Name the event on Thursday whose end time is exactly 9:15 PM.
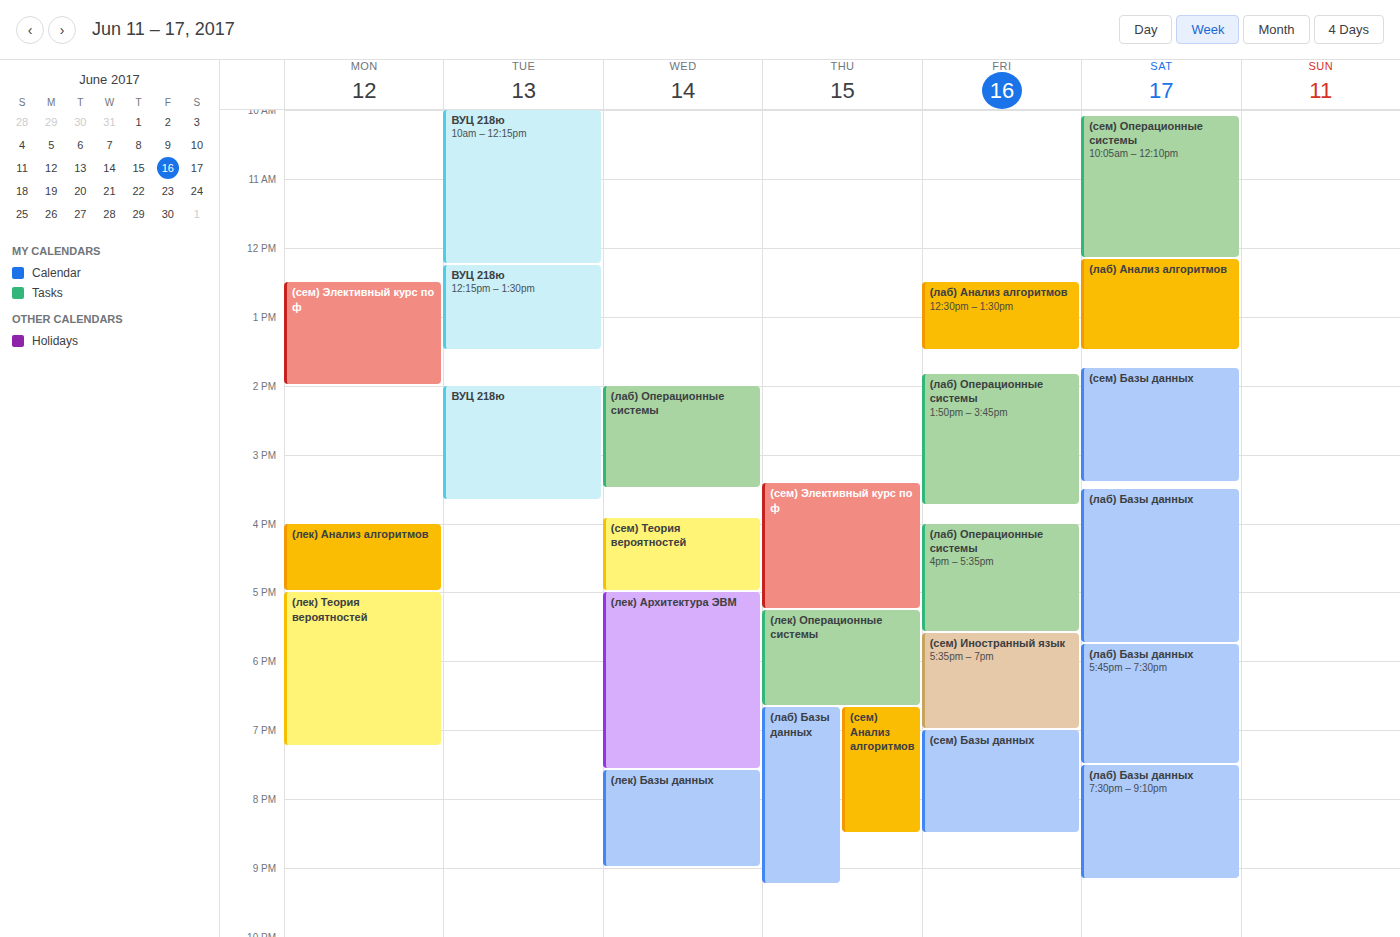
"(лаб) Базы данных"